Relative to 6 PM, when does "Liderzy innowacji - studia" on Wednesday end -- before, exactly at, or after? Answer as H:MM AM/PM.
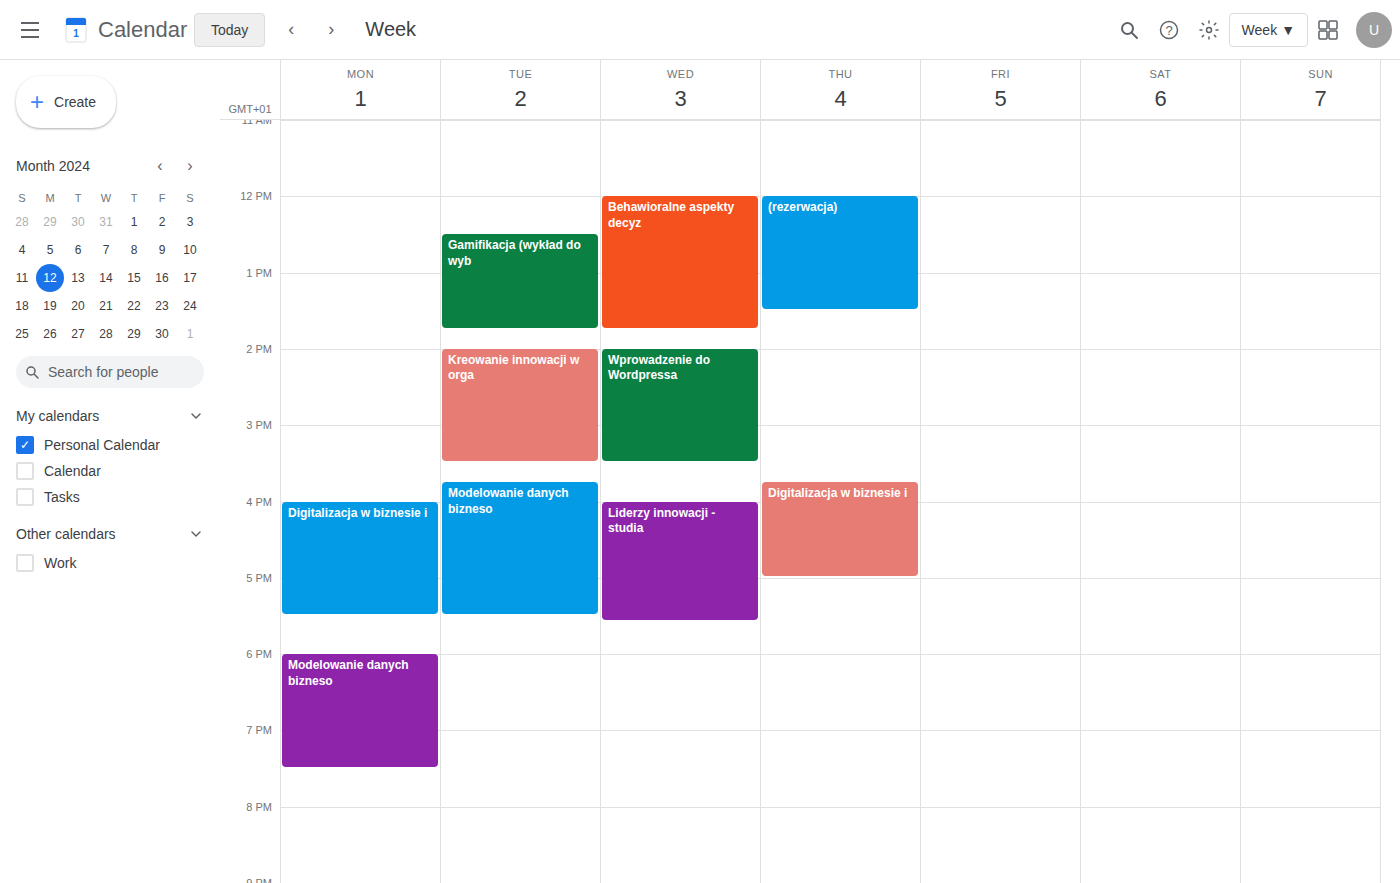
5:35 PM -- before 6 PM, 25 minutes above the 6 PM line.